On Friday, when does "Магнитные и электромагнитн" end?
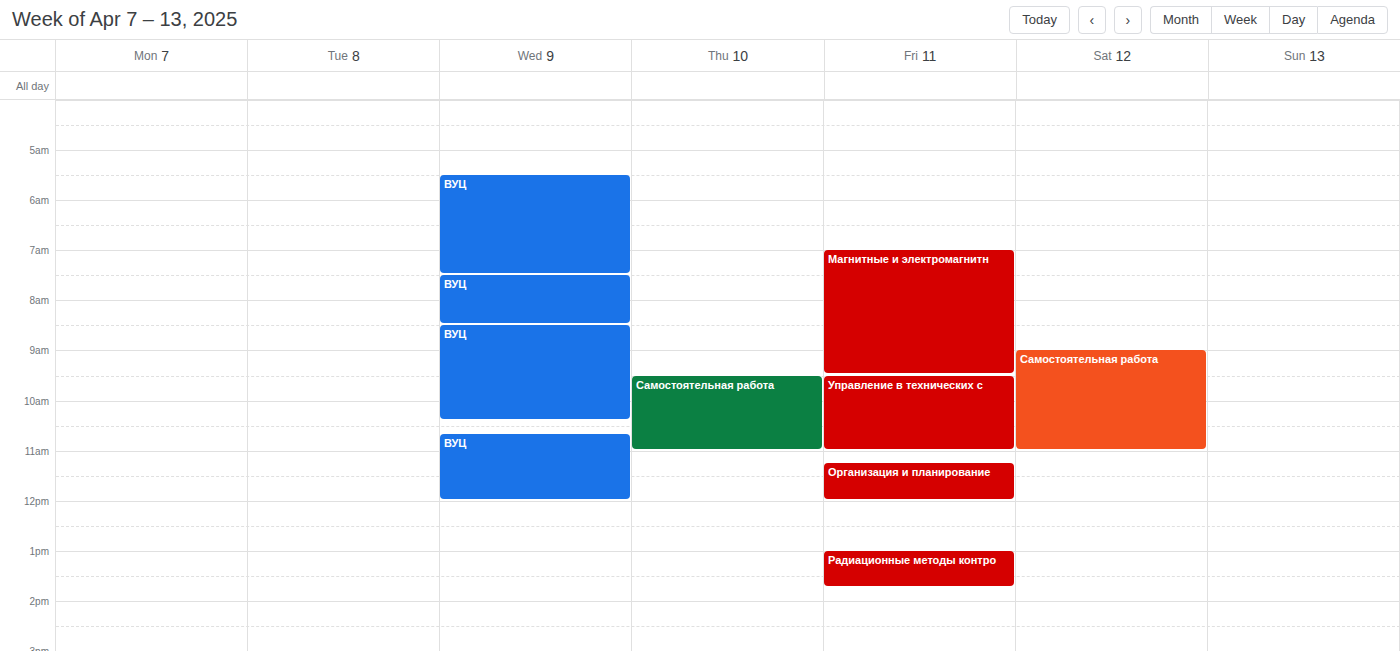
9:30 AM